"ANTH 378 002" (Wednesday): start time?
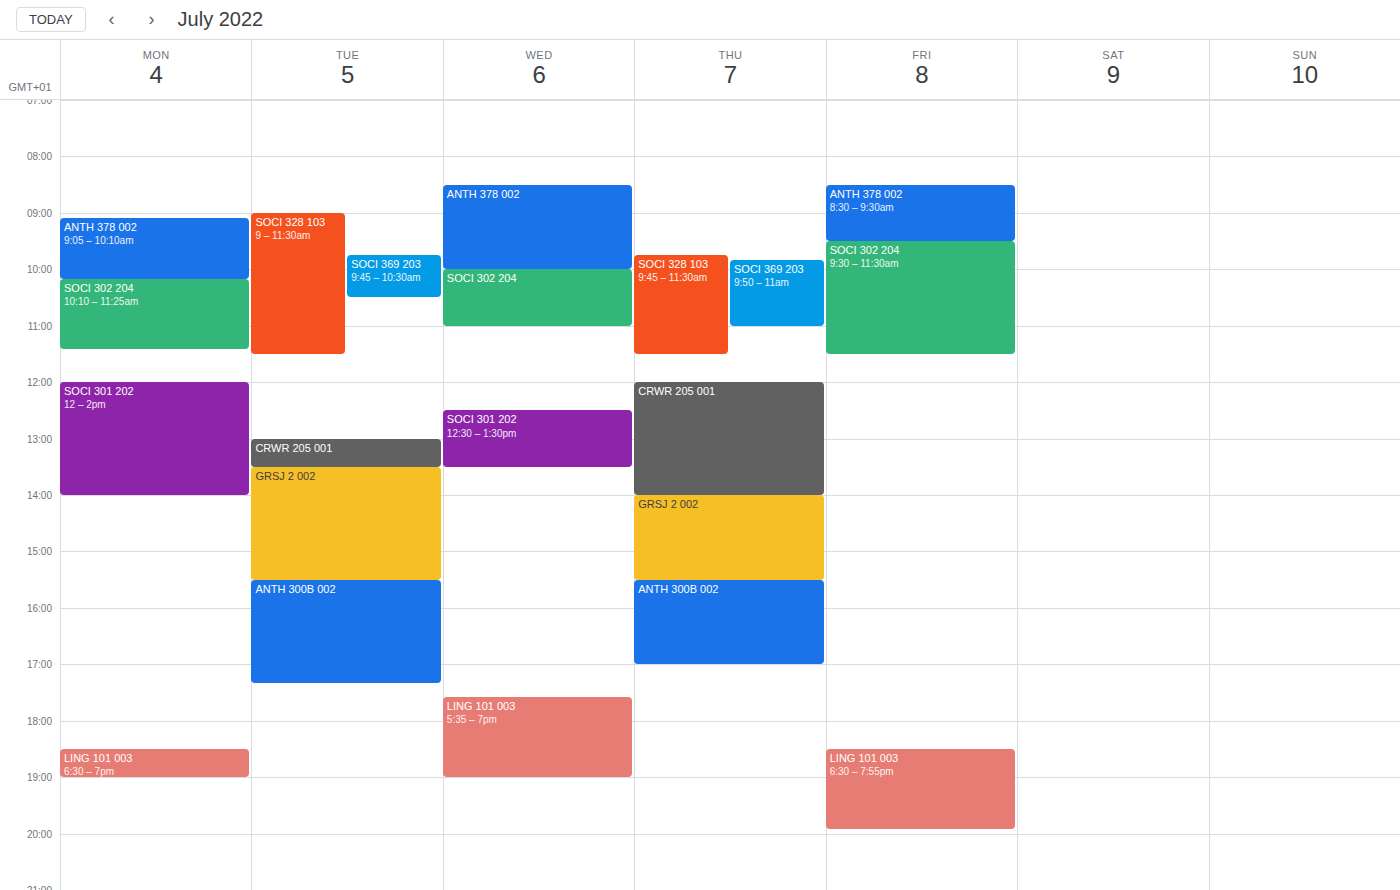
8:30 AM